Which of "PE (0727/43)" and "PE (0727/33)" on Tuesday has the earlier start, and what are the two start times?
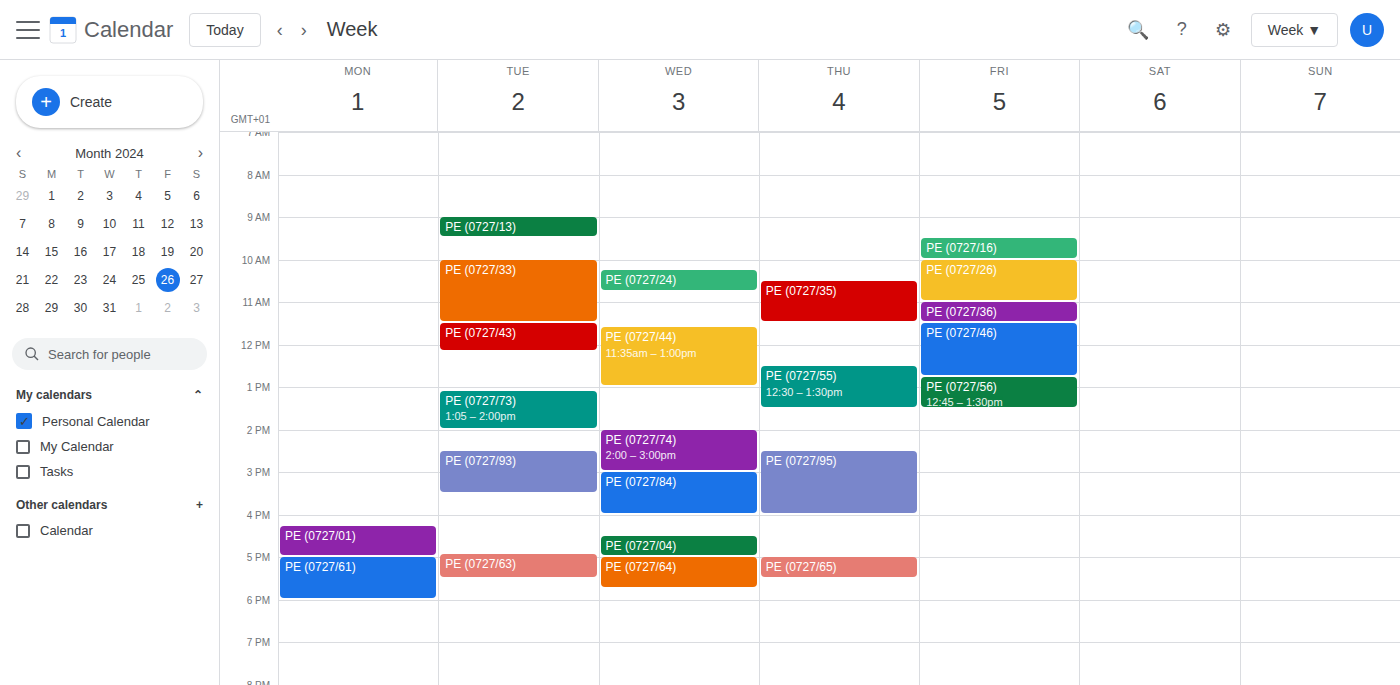
"PE (0727/33)" 10:00 AM; "PE (0727/43)" 11:30 AM.